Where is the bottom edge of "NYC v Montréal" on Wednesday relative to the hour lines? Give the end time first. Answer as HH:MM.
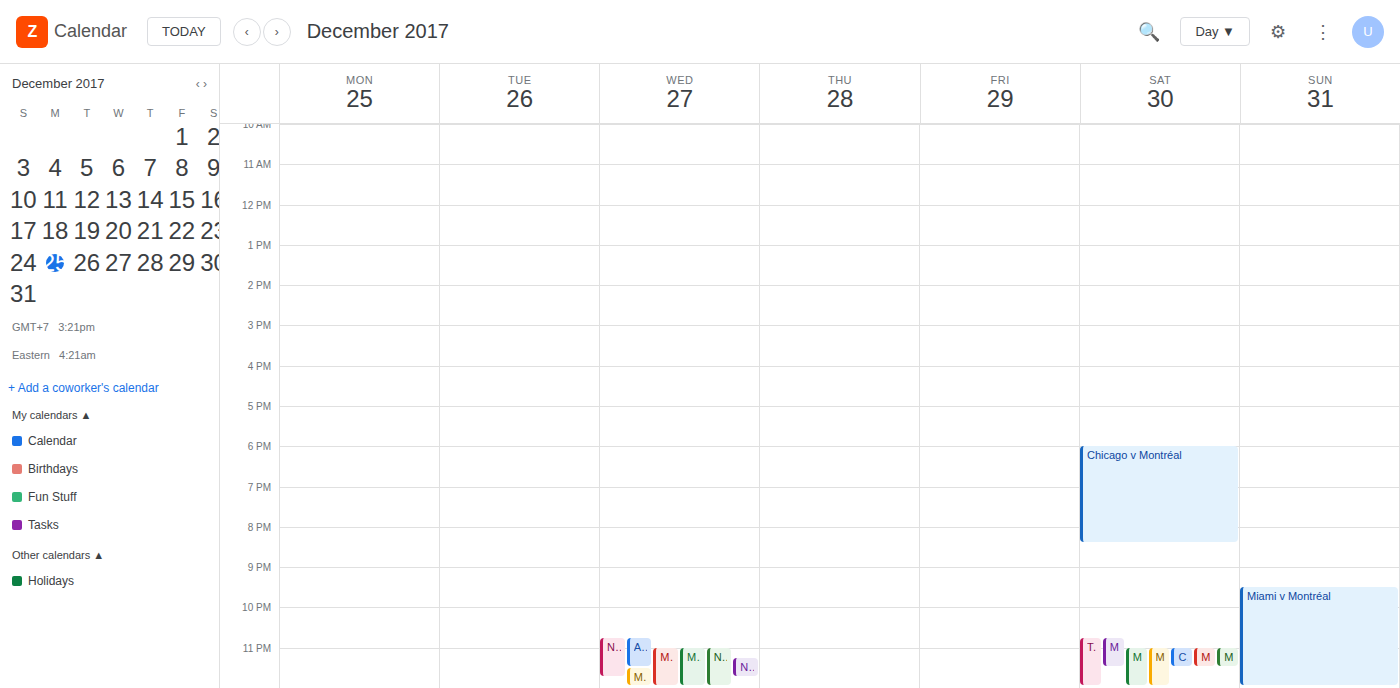
23:45 -- neither: three quarters of the way from the 23:00 line to the 24:00 line.